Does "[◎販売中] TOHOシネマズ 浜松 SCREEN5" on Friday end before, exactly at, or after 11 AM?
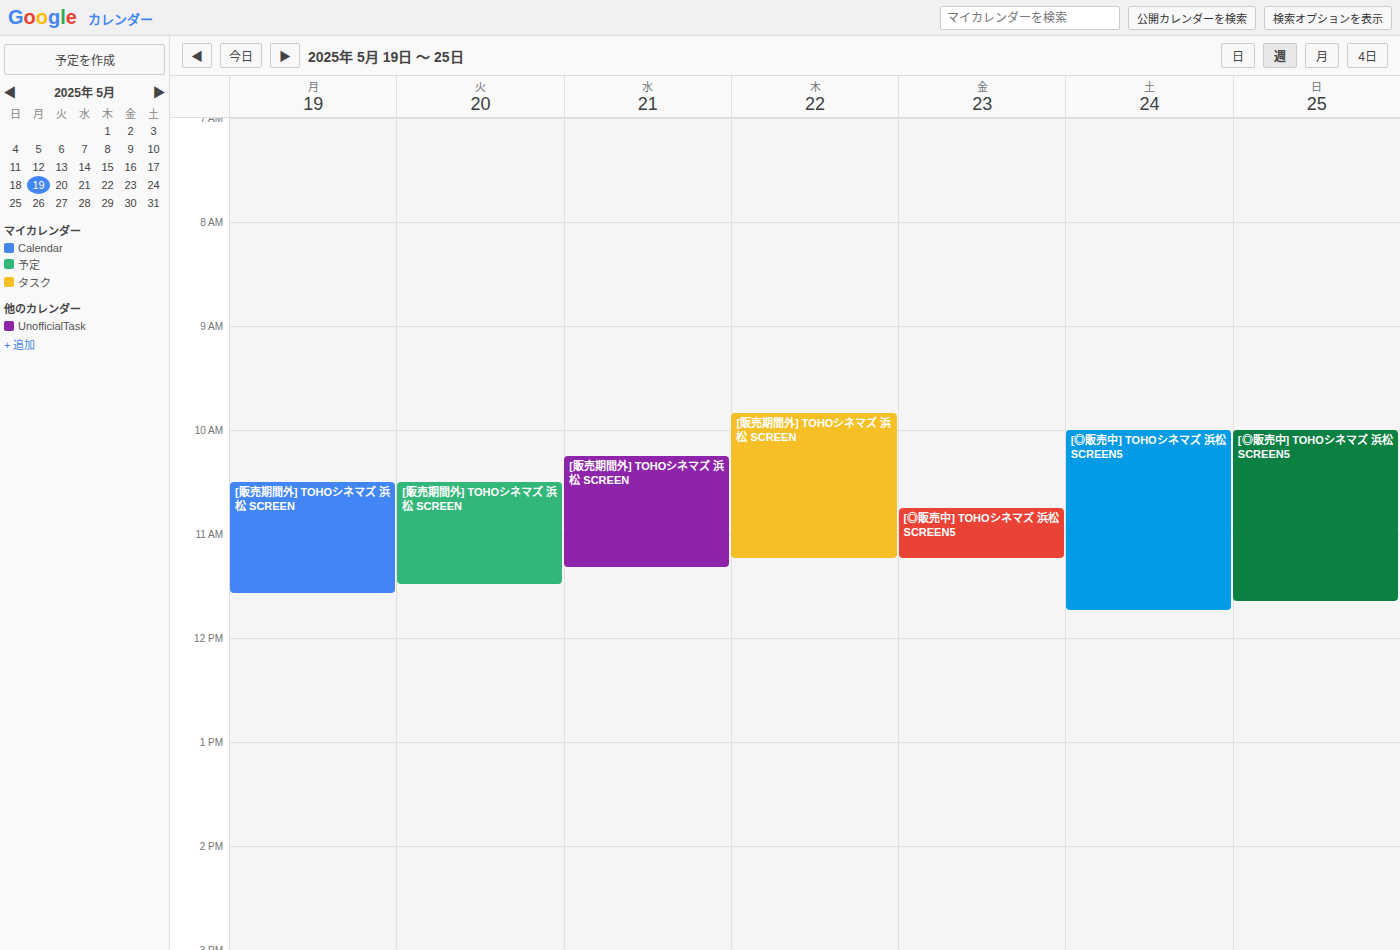
11:15 AM -- after 11 AM, 15 minutes below the 11 AM line.